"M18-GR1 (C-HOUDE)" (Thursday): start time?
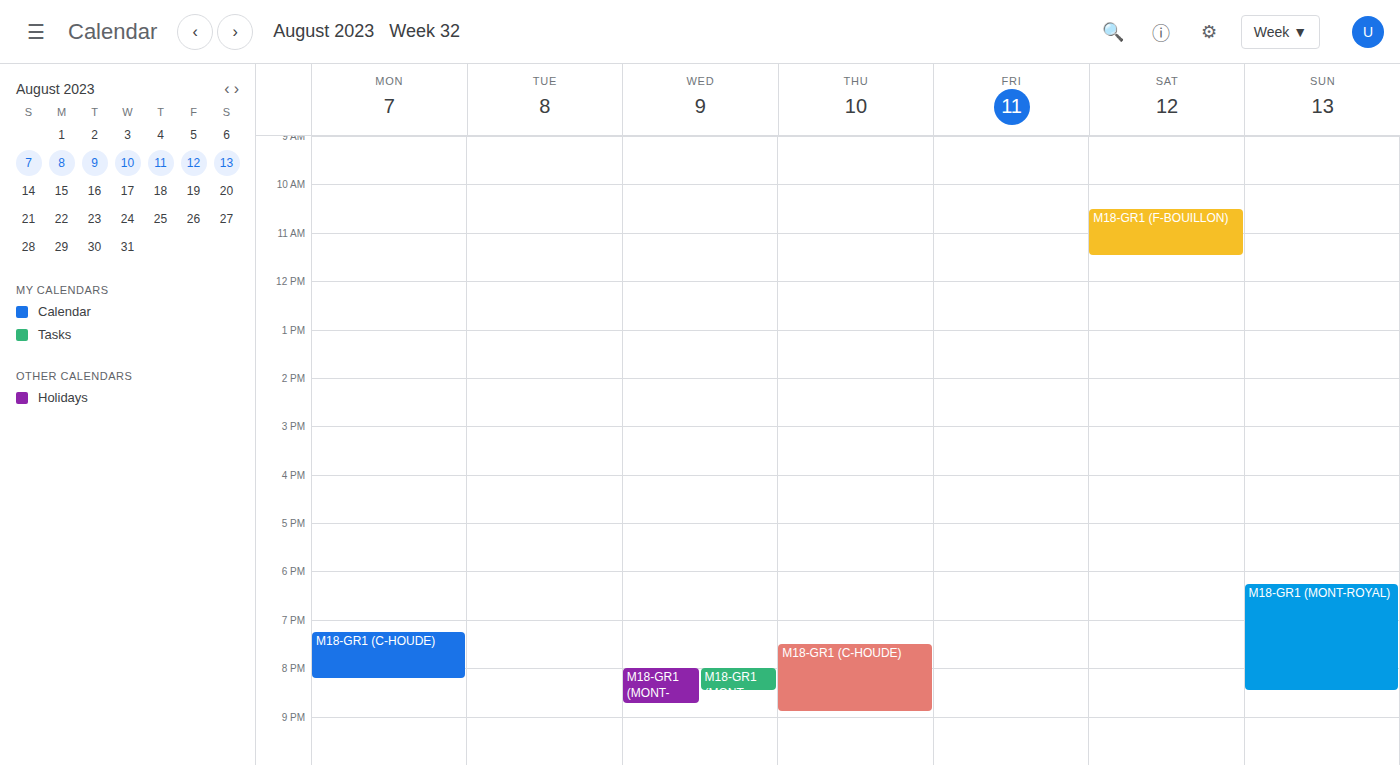
7:30 PM